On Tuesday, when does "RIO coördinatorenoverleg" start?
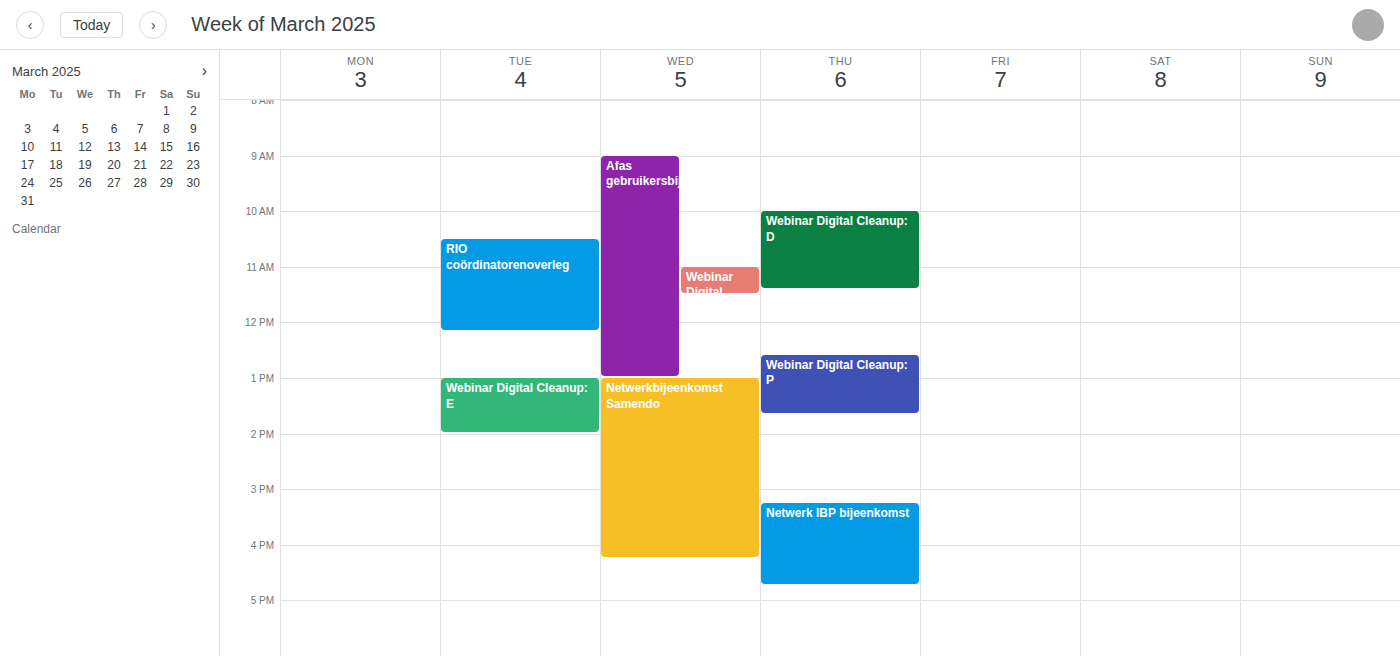
10:30